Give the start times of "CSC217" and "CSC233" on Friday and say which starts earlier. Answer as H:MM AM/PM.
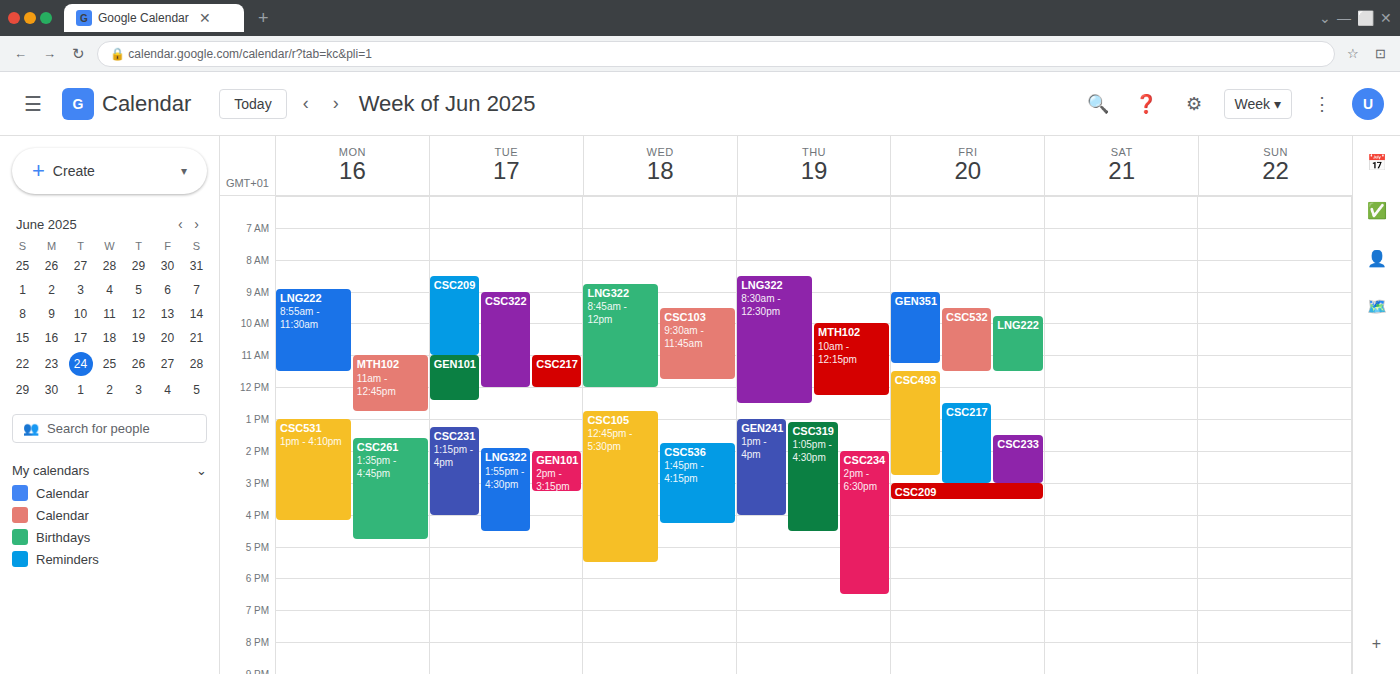
"CSC217" 12:30 PM; "CSC233" 1:30 PM.